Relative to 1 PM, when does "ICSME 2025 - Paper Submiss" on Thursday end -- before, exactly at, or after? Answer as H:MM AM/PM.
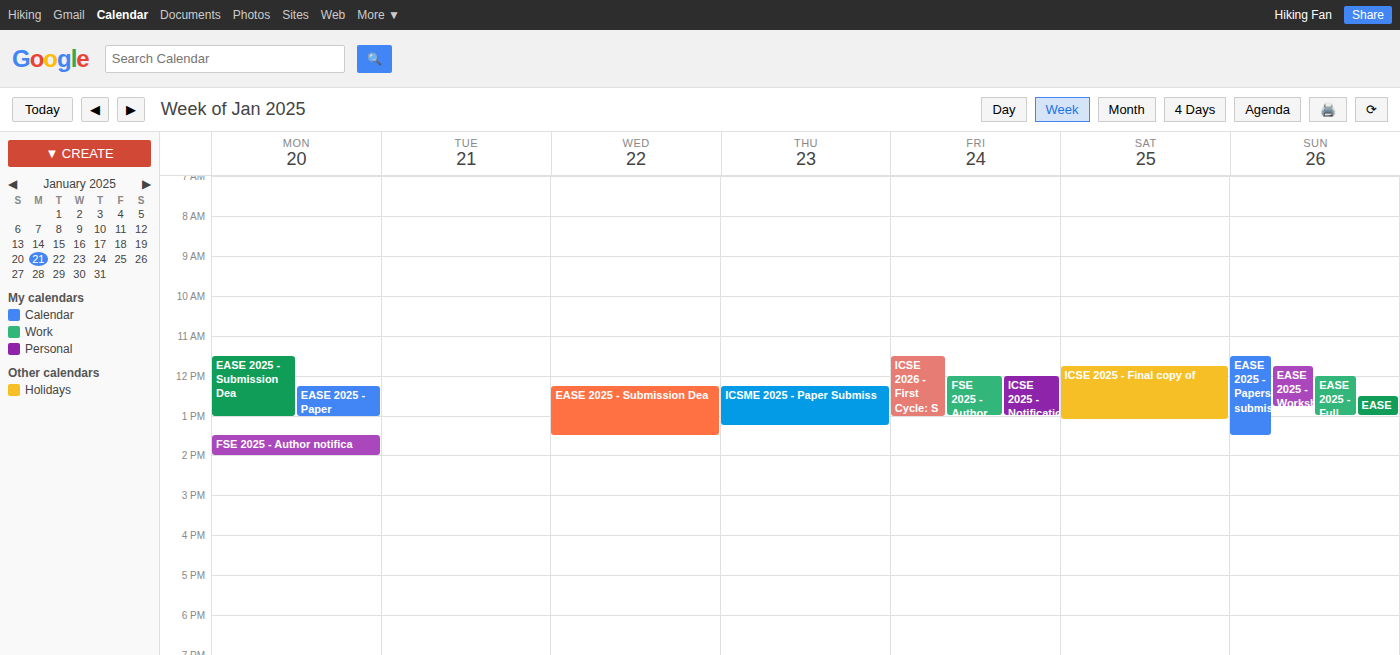
1:15 PM -- after 1 PM, 15 minutes below the 1 PM line.